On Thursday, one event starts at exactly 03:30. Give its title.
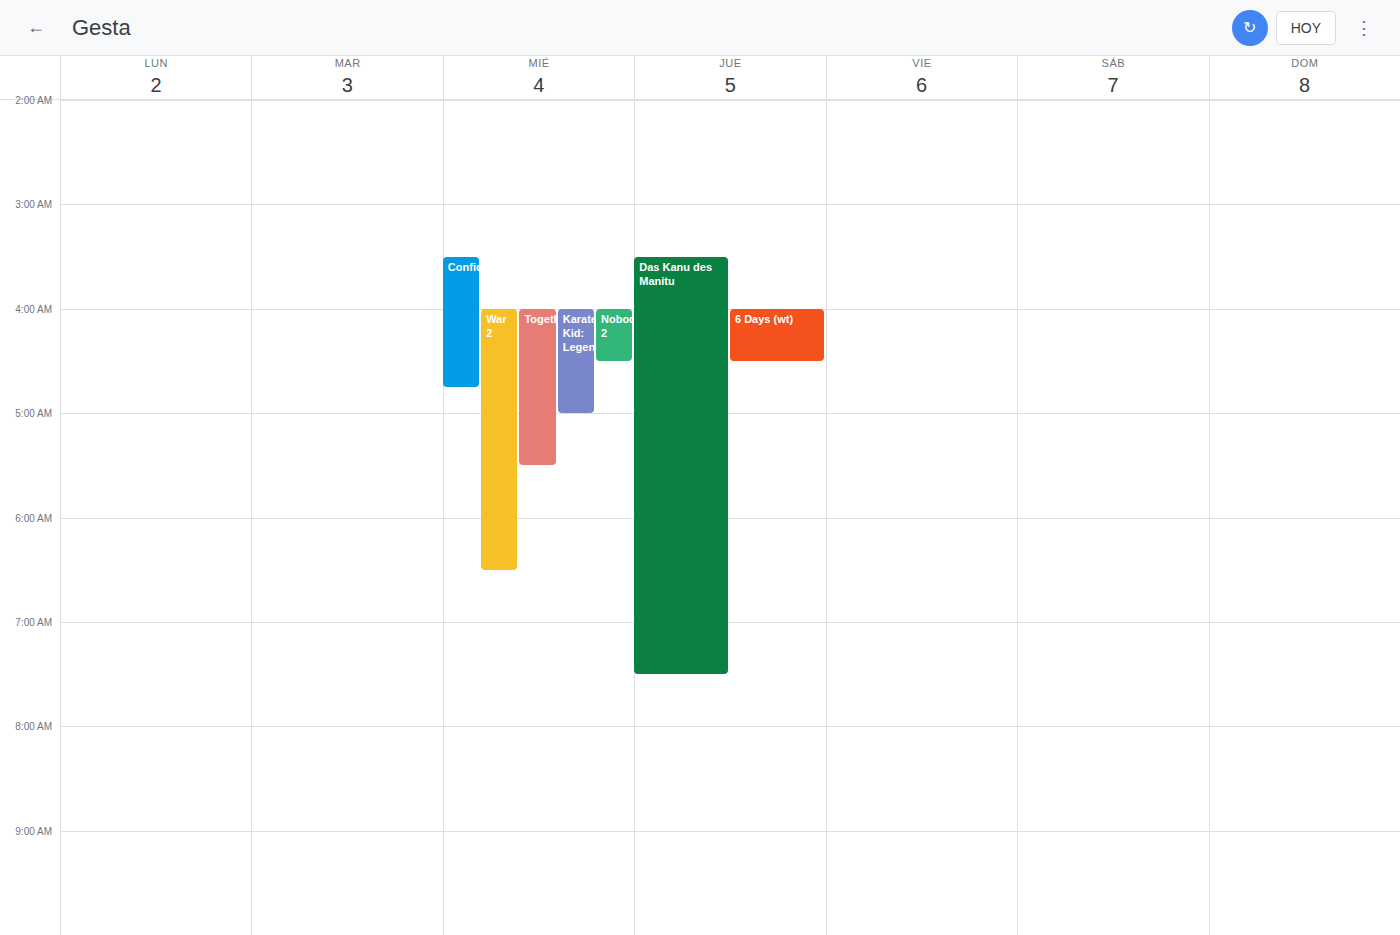
"Das Kanu des Manitu"